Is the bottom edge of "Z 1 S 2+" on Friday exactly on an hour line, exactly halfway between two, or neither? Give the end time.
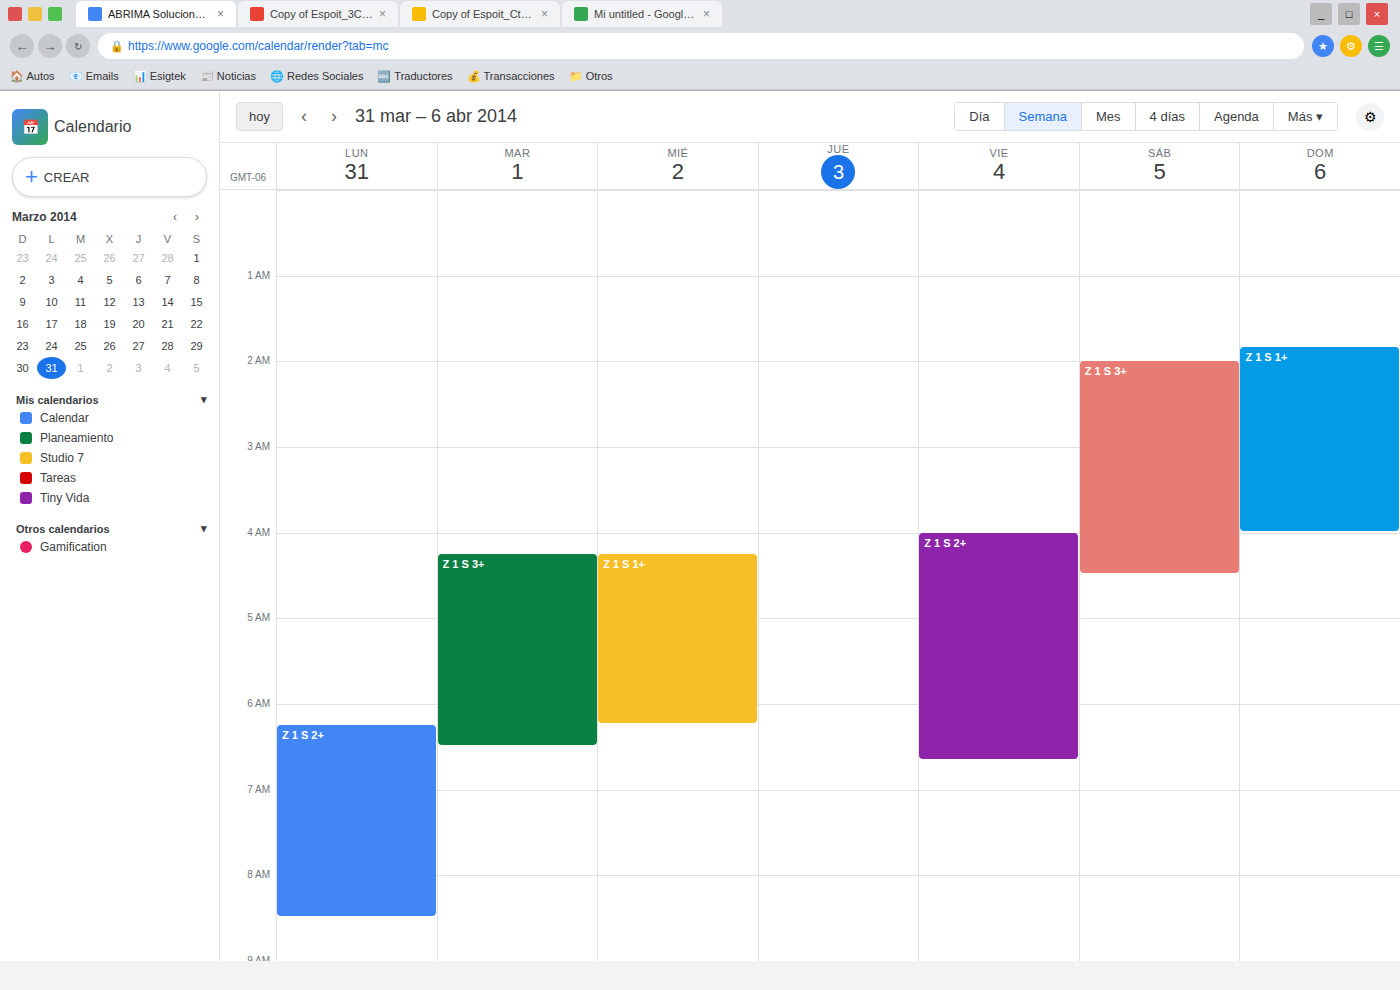
6:40 AM -- neither: 40 minutes below the 6 AM line and 20 minutes above the 7 AM line.